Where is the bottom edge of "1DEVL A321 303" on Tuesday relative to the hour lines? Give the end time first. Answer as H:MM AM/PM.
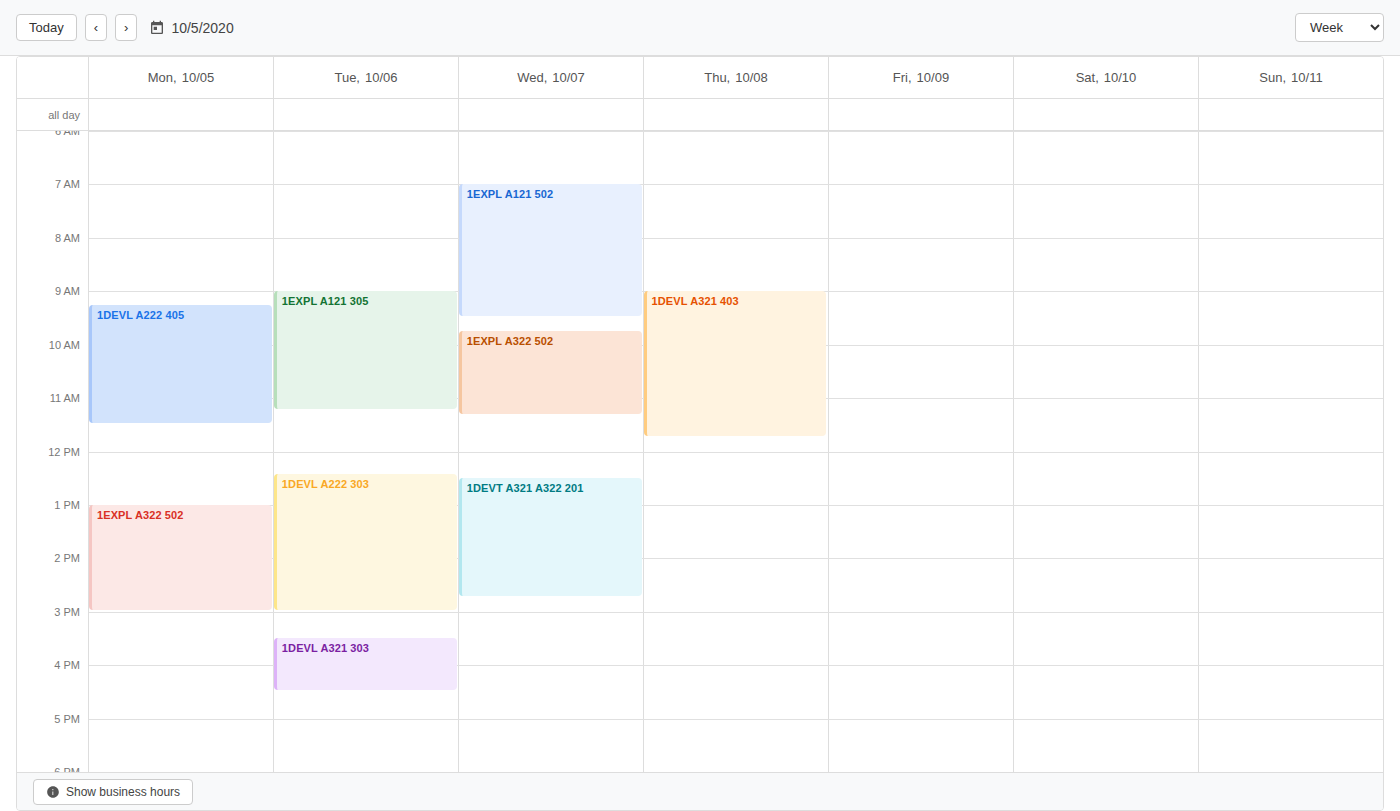
4:30 PM -- halfway between the 4 PM and 5 PM lines.